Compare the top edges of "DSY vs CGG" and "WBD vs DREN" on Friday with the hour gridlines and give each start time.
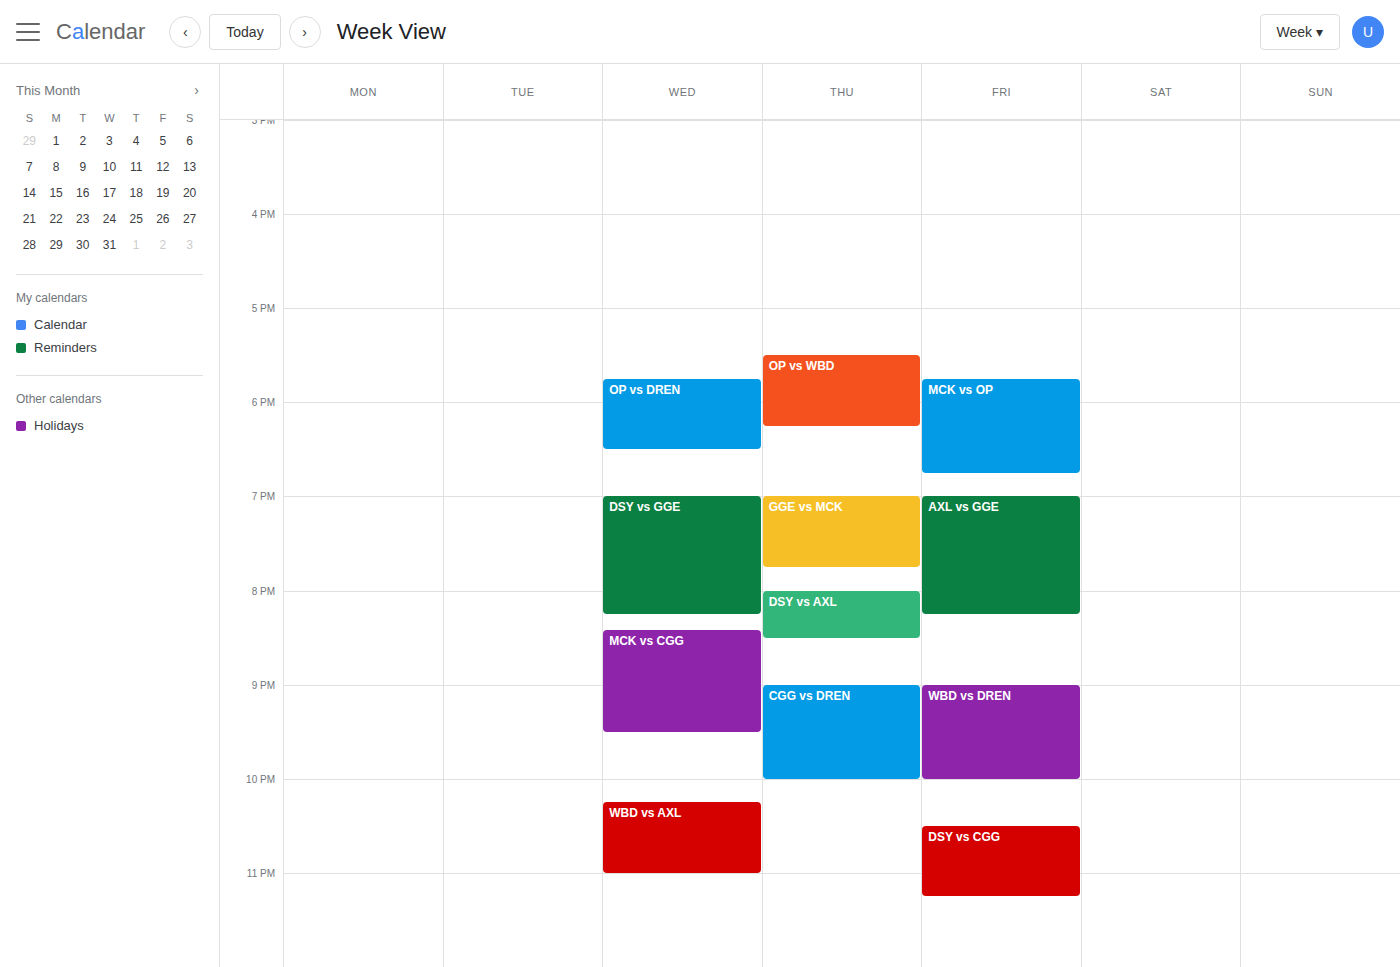
"DSY vs CGG": 10:30 PM, halfway between the 10 PM and 11 PM lines. "WBD vs DREN": 9:00 PM, exactly on the 9 PM line.